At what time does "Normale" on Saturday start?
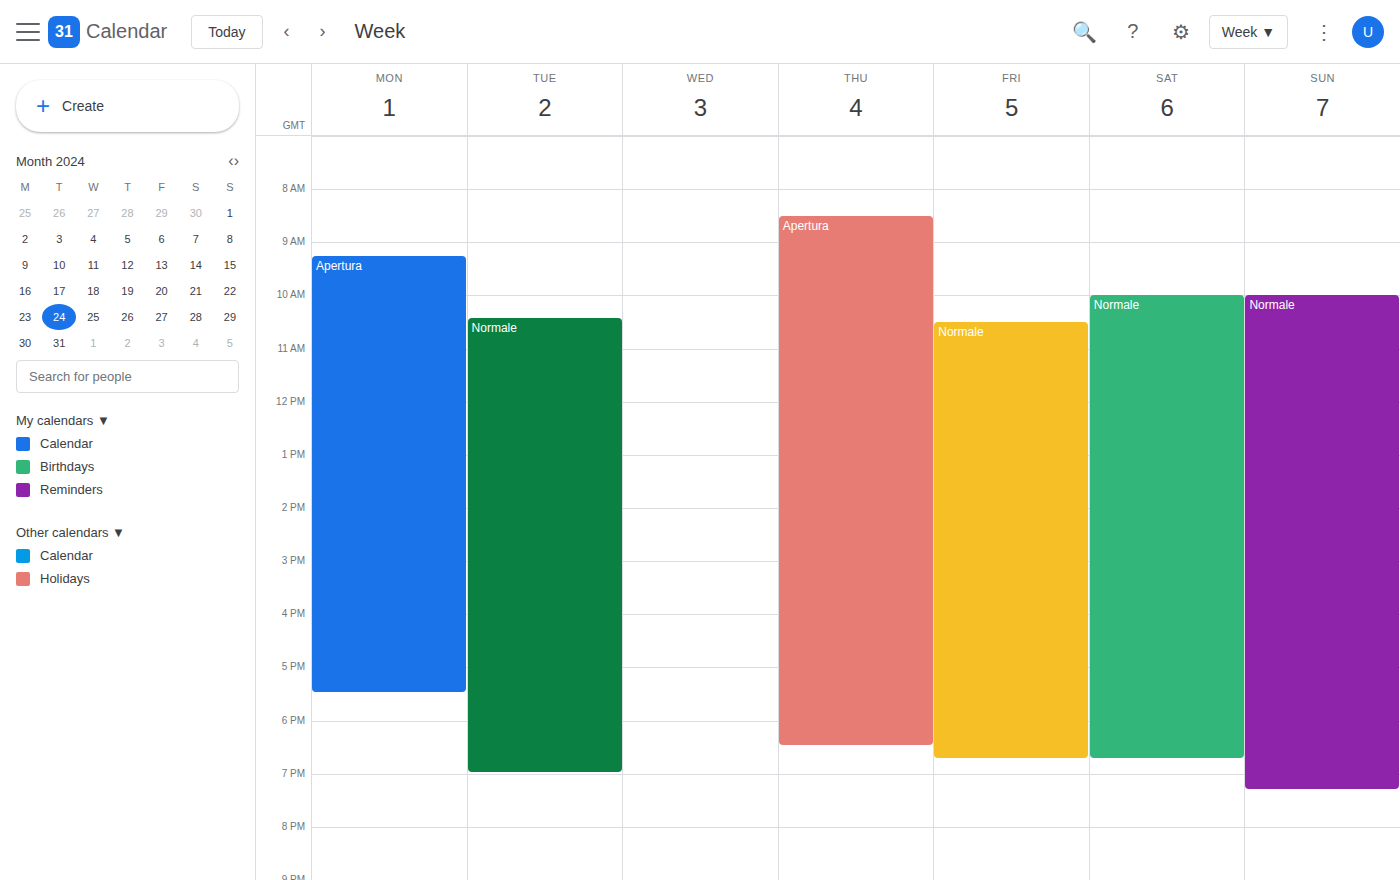
10:00 AM